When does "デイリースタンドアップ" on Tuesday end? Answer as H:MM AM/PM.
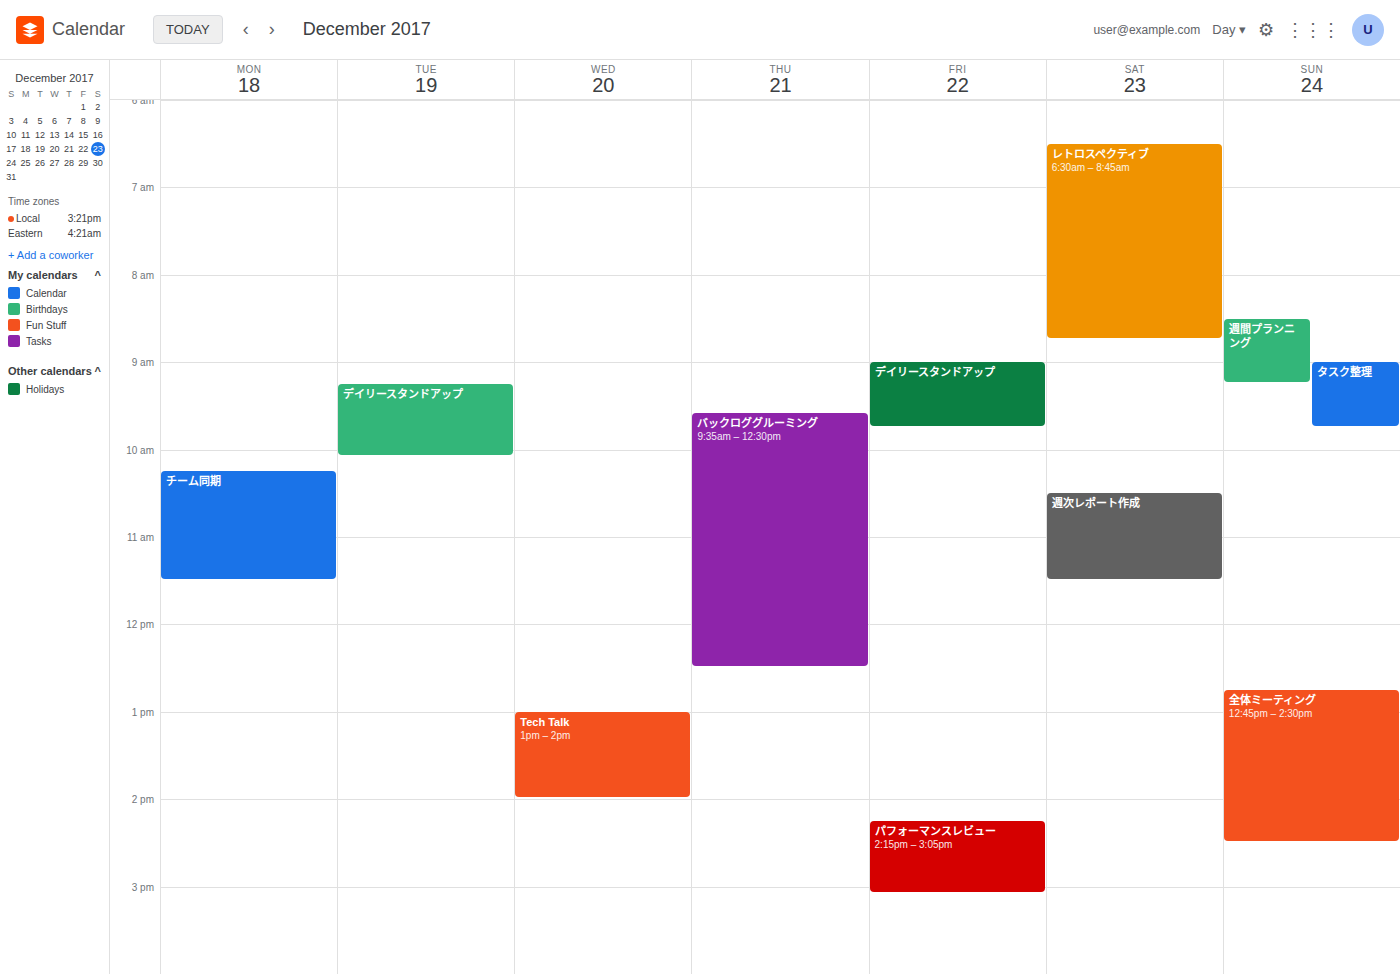
10:05 AM